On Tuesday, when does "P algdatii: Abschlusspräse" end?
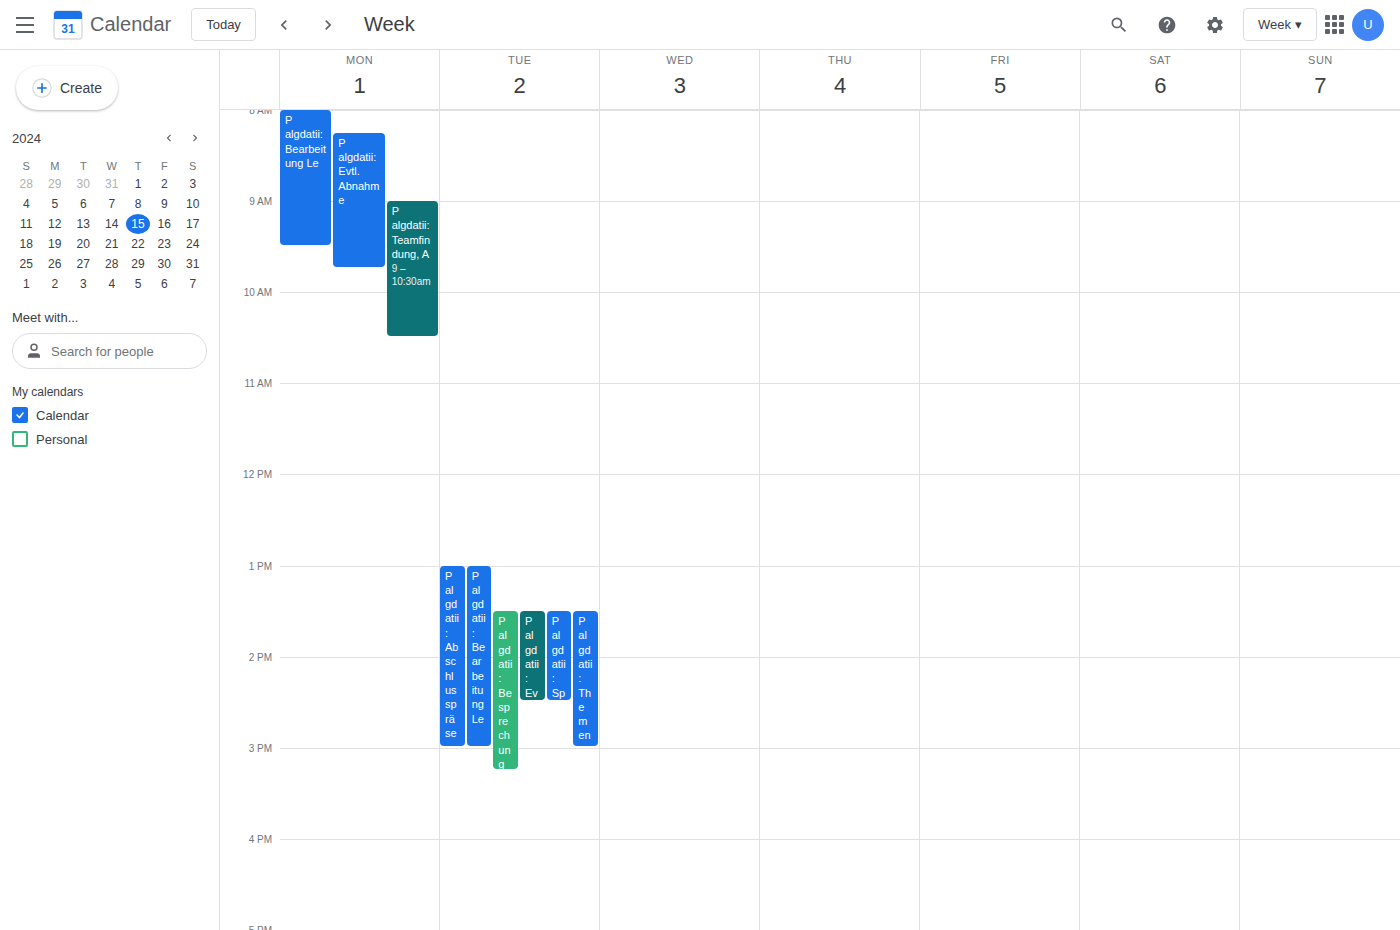
3:00 PM